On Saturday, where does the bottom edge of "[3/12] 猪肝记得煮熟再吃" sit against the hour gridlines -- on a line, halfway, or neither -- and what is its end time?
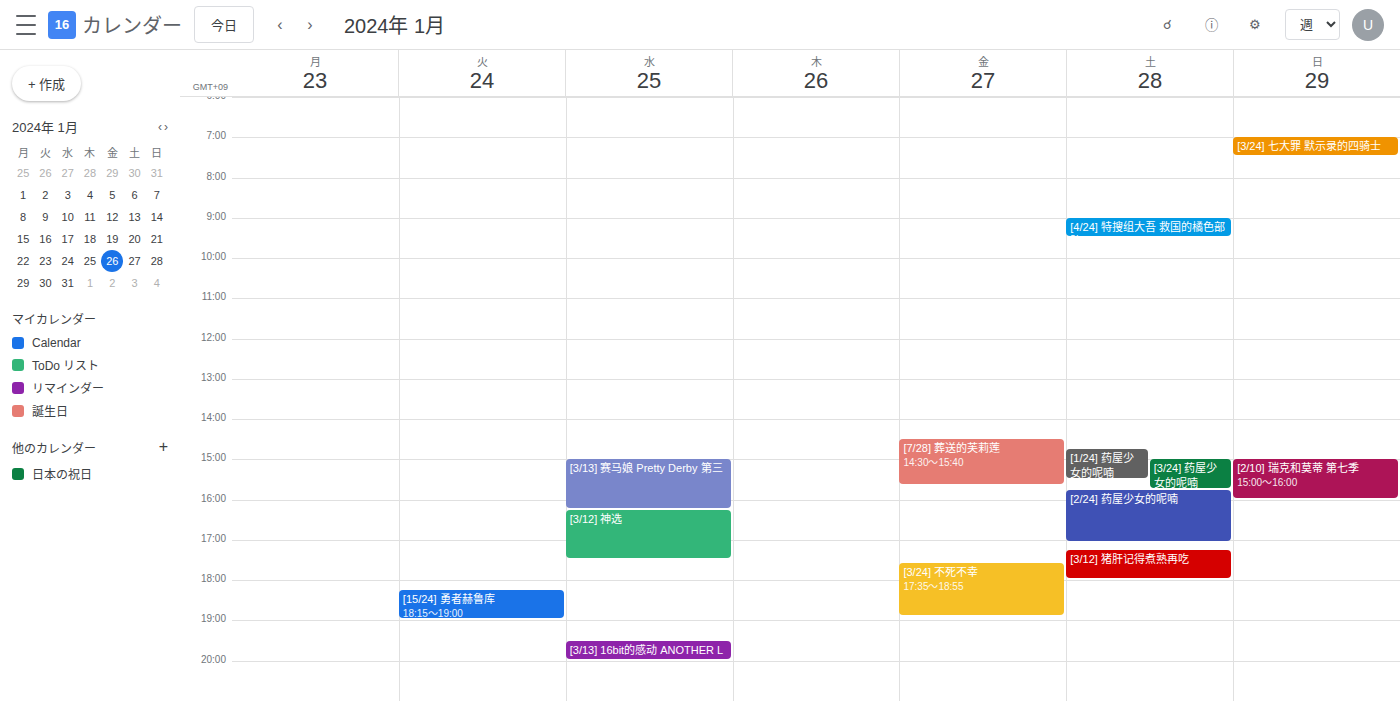
6:00 PM -- exactly on the 6 PM line.